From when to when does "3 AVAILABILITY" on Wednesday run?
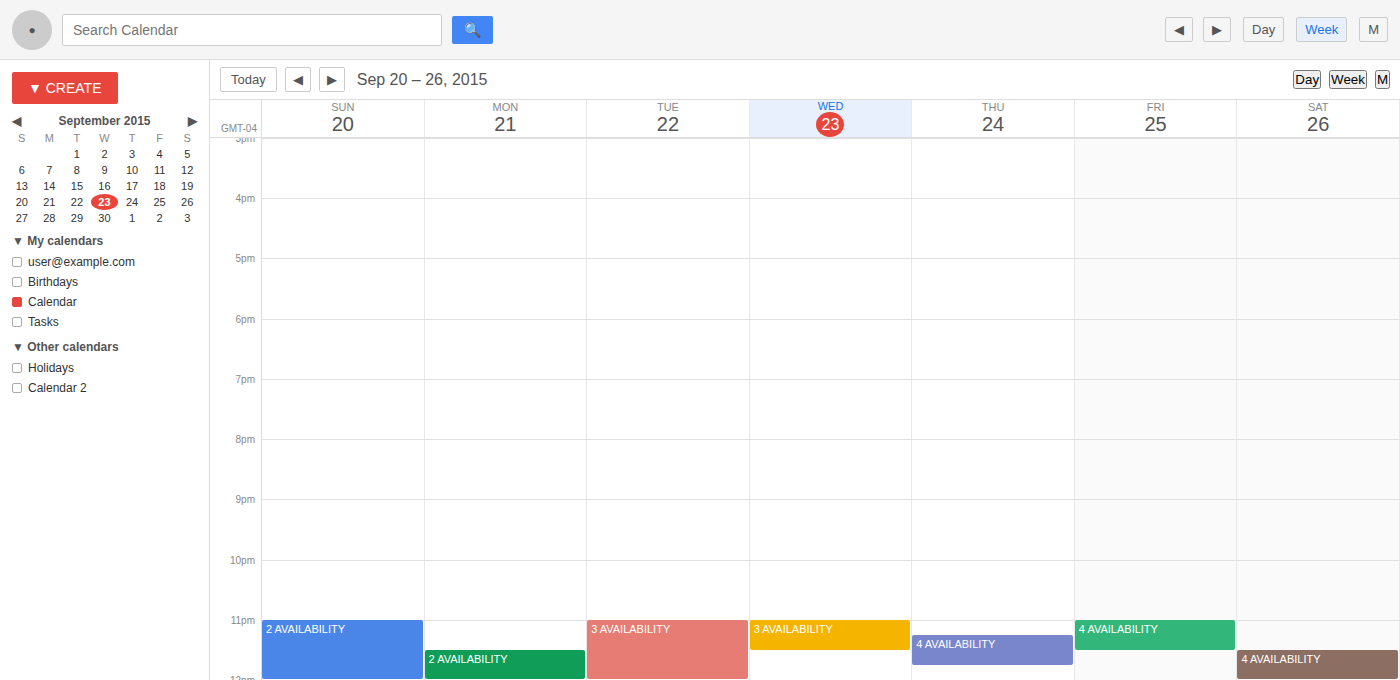
11:00 PM to 11:30 PM